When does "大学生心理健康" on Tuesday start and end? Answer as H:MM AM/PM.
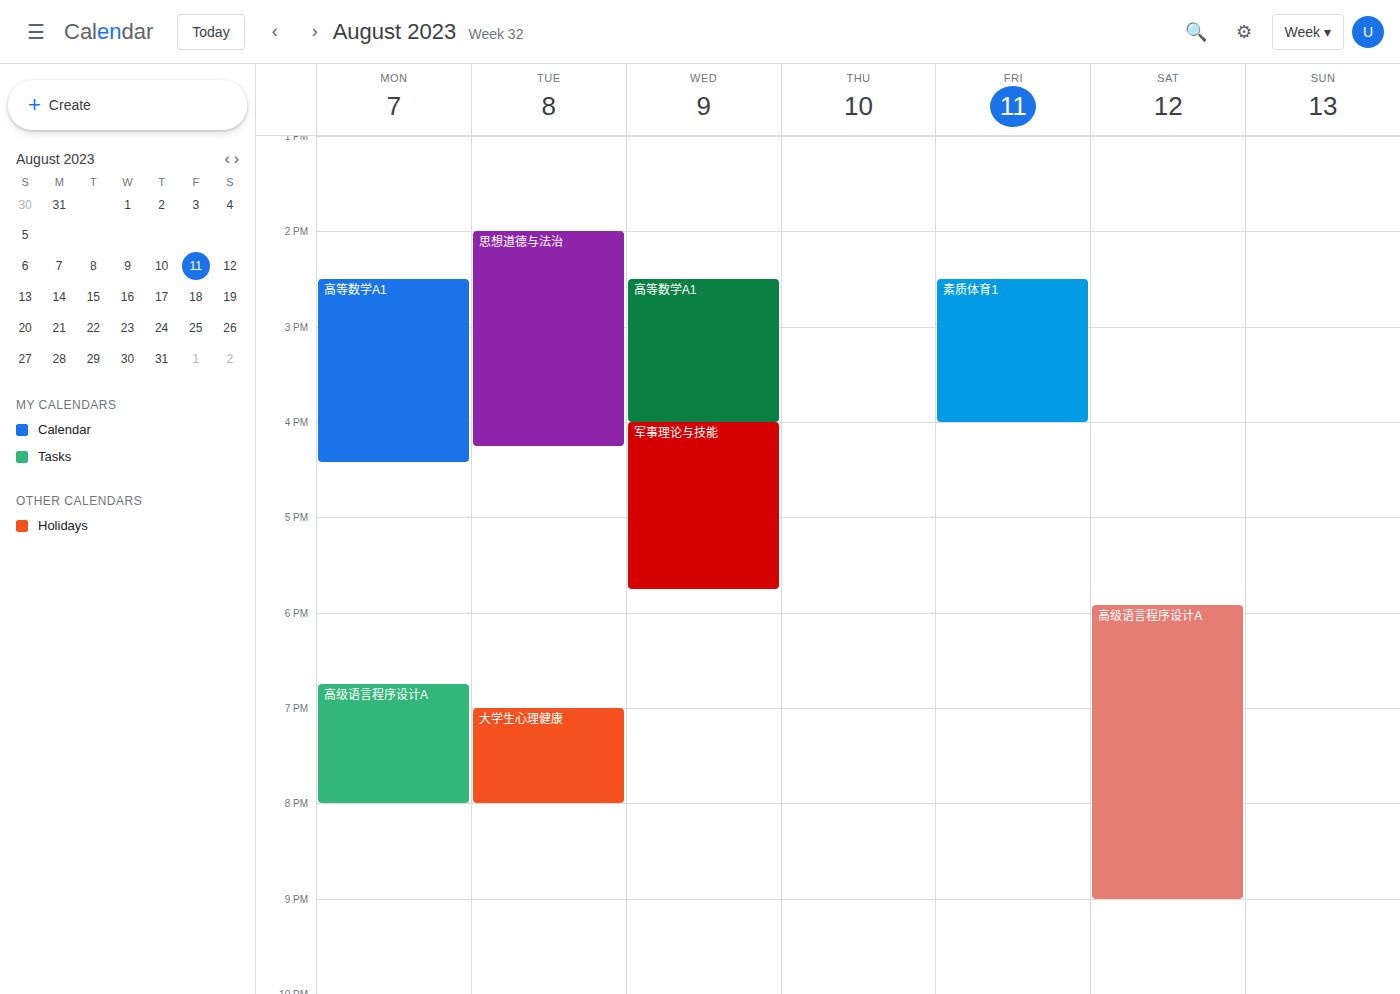
7:00 PM to 8:00 PM